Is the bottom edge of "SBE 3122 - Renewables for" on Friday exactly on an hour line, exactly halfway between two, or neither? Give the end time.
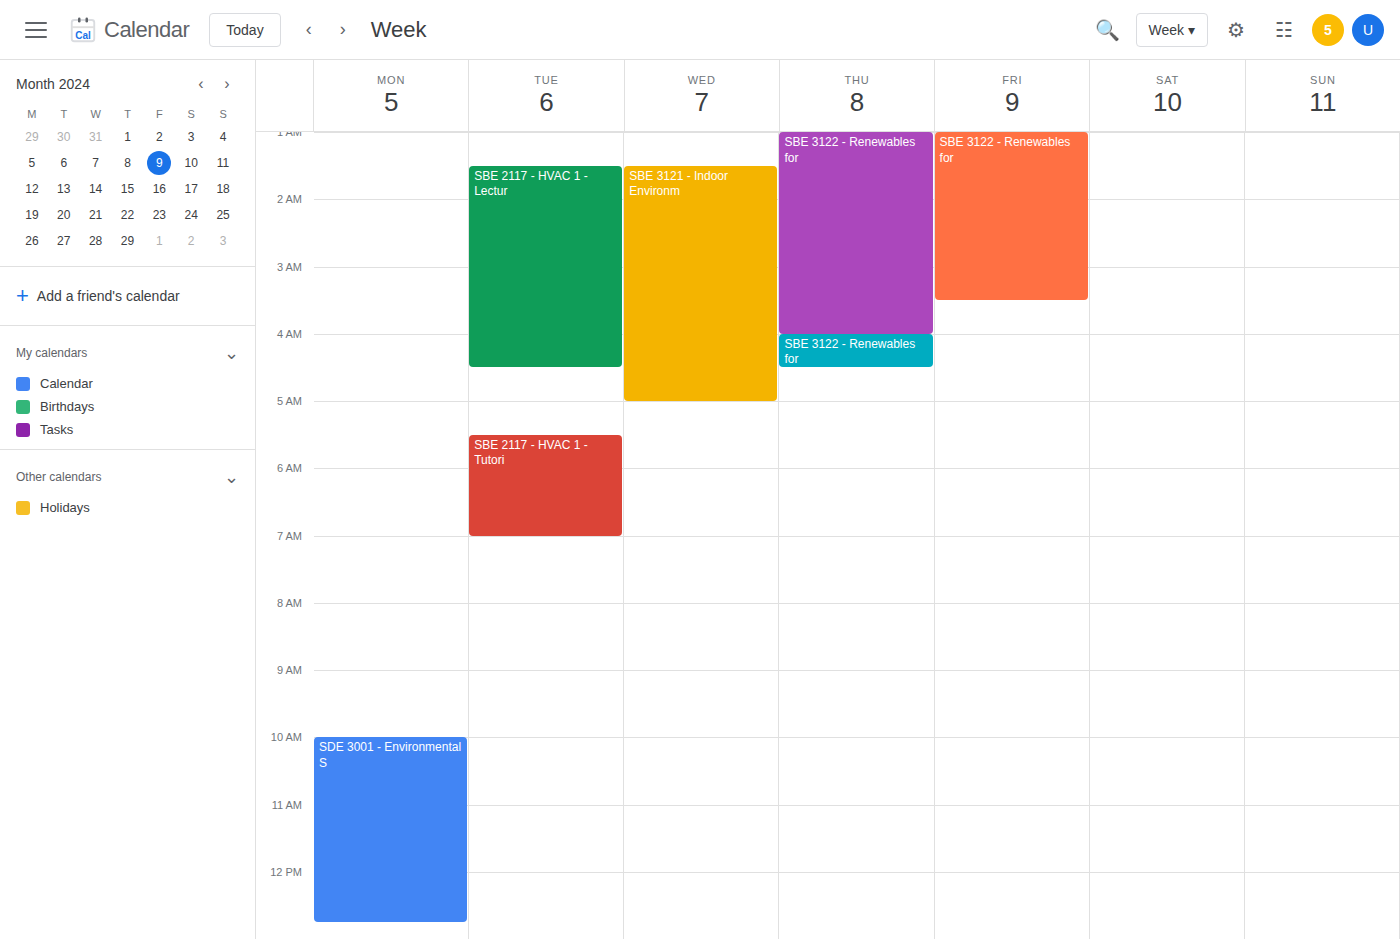
3:30 AM -- halfway between the 3 AM and 4 AM lines.